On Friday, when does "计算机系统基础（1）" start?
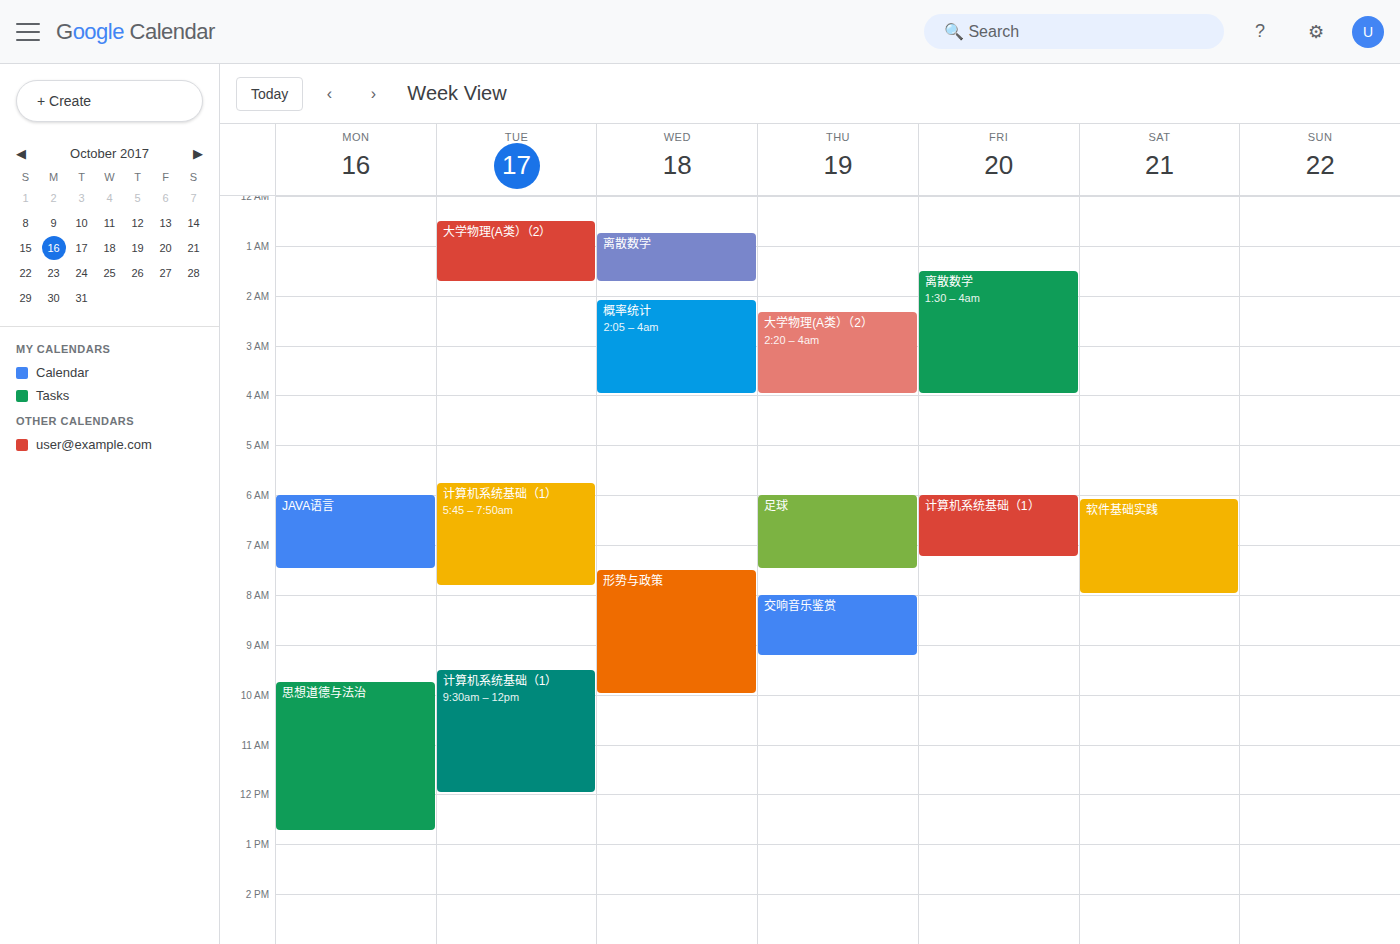
6:00 AM